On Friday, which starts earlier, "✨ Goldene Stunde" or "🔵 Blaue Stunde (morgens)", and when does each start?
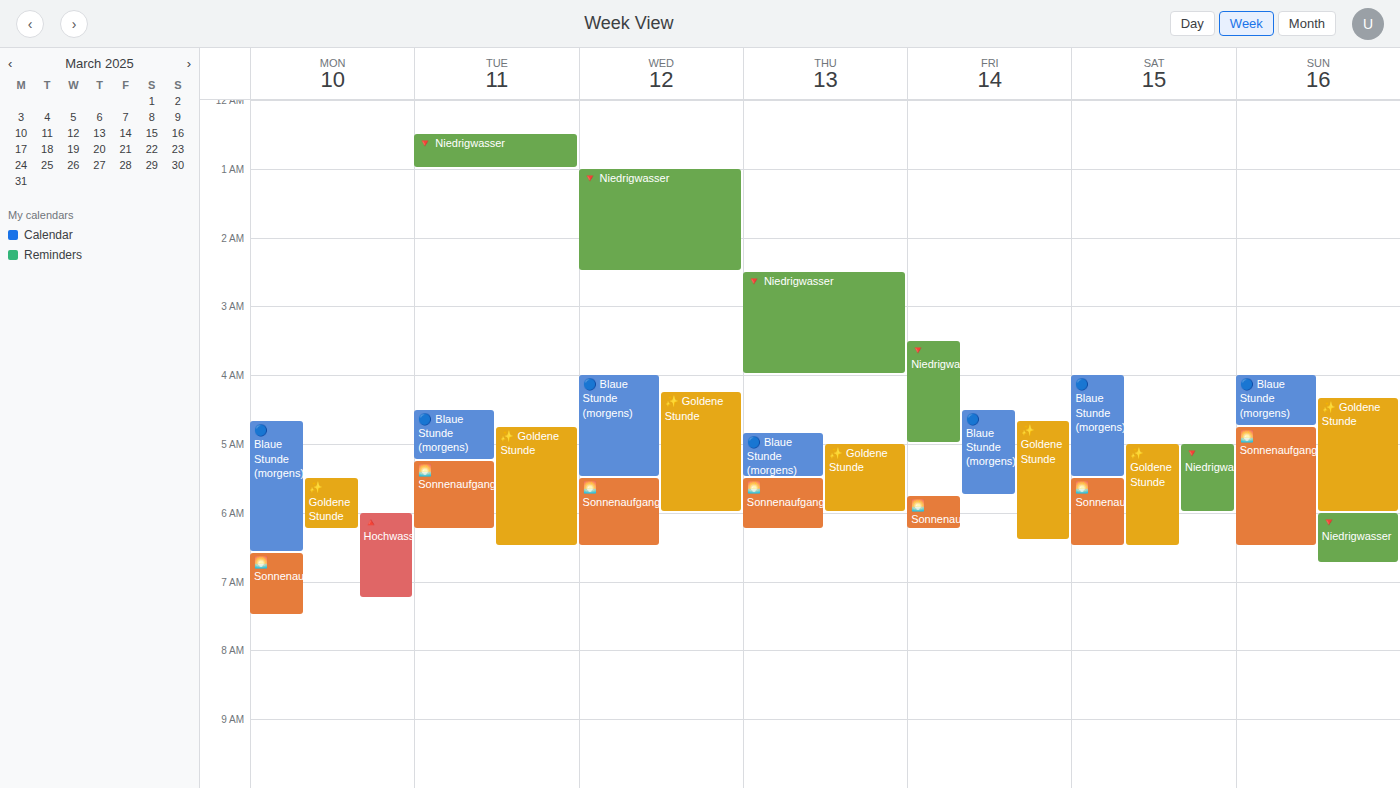
"🔵 Blaue Stunde (morgens)" 04:30; "✨ Goldene Stunde" 04:40.